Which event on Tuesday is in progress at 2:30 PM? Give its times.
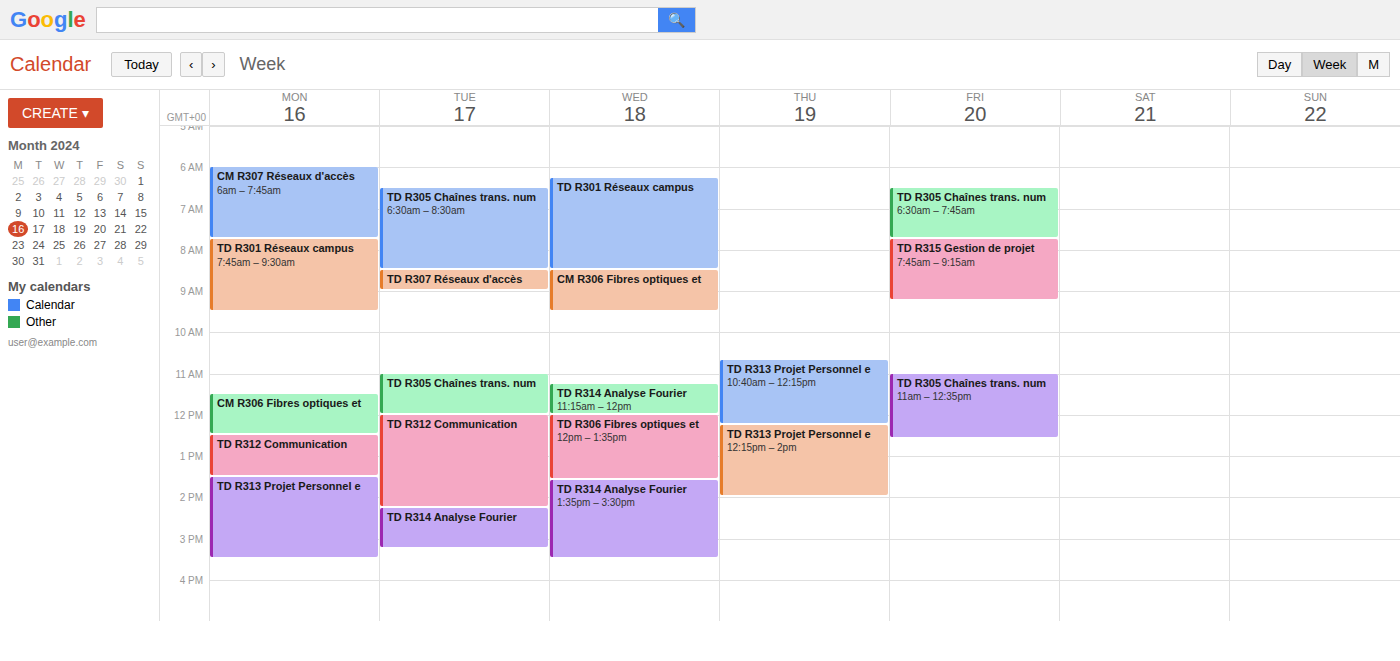
"TD R314 Analyse Fourier", 2:15 PM to 3:15 PM